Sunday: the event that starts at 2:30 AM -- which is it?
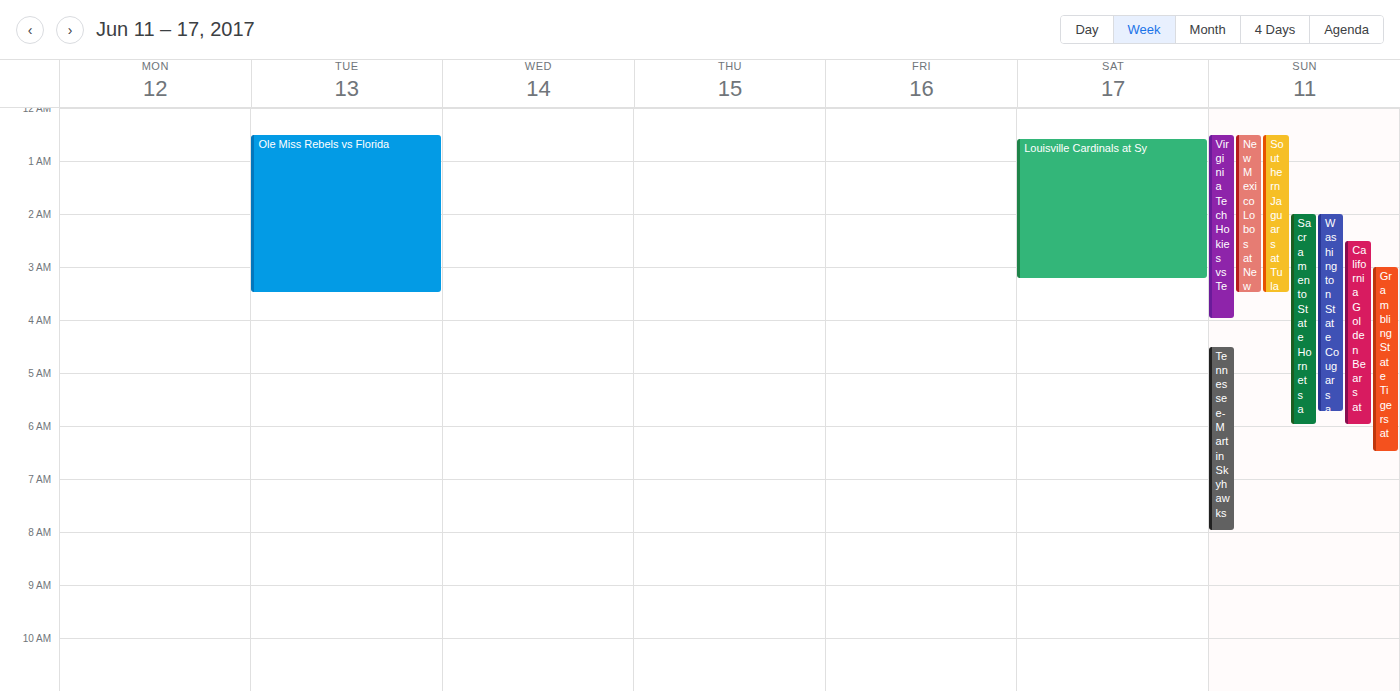
"California Golden Bears at"